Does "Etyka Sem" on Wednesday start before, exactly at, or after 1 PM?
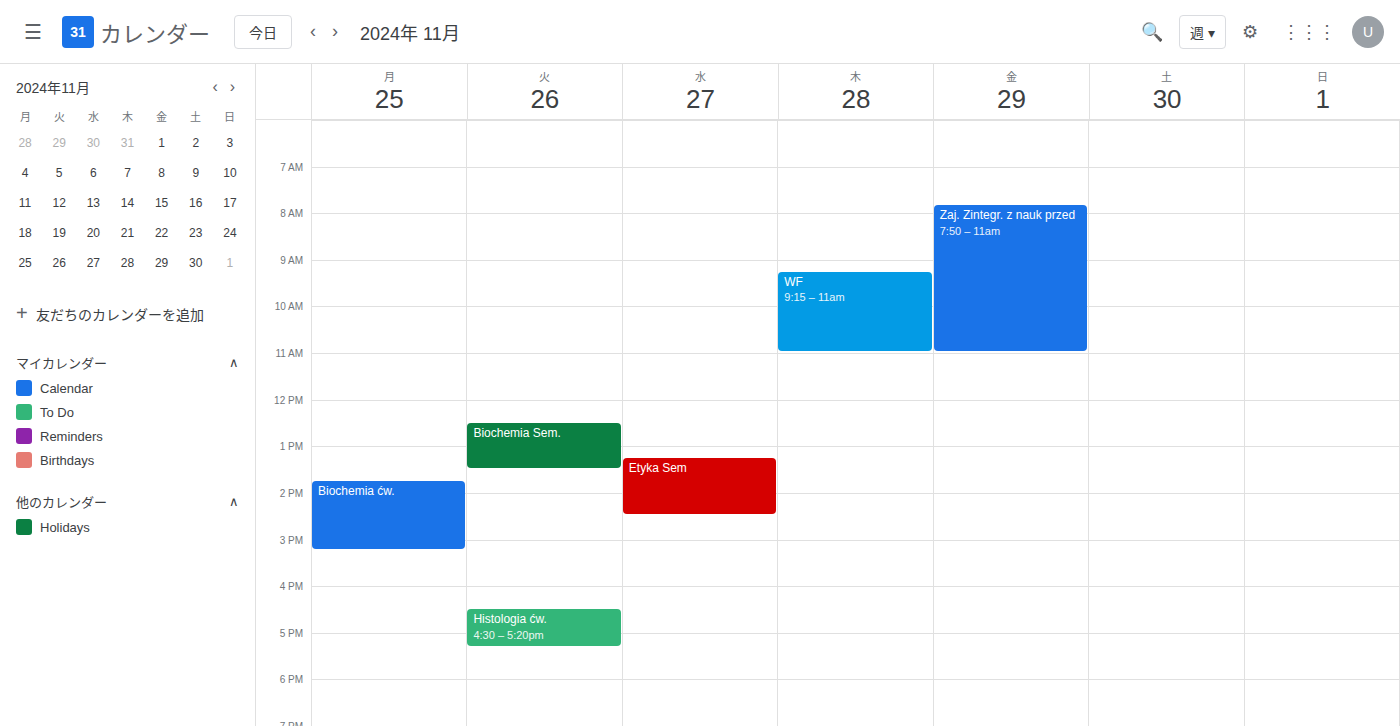
1:15 PM -- after 1 PM, 15 minutes below the 1 PM line.